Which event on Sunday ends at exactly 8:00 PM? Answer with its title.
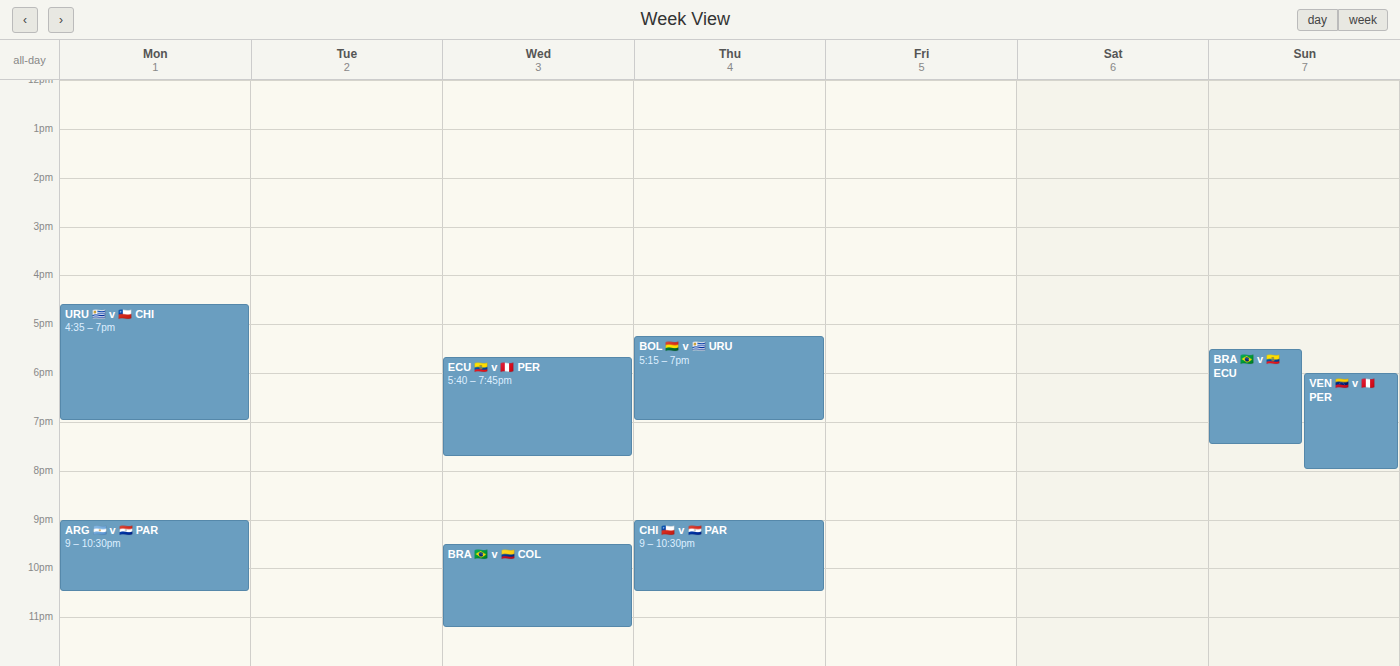
"VEN 🇻🇪 v 🇵🇪 PER"